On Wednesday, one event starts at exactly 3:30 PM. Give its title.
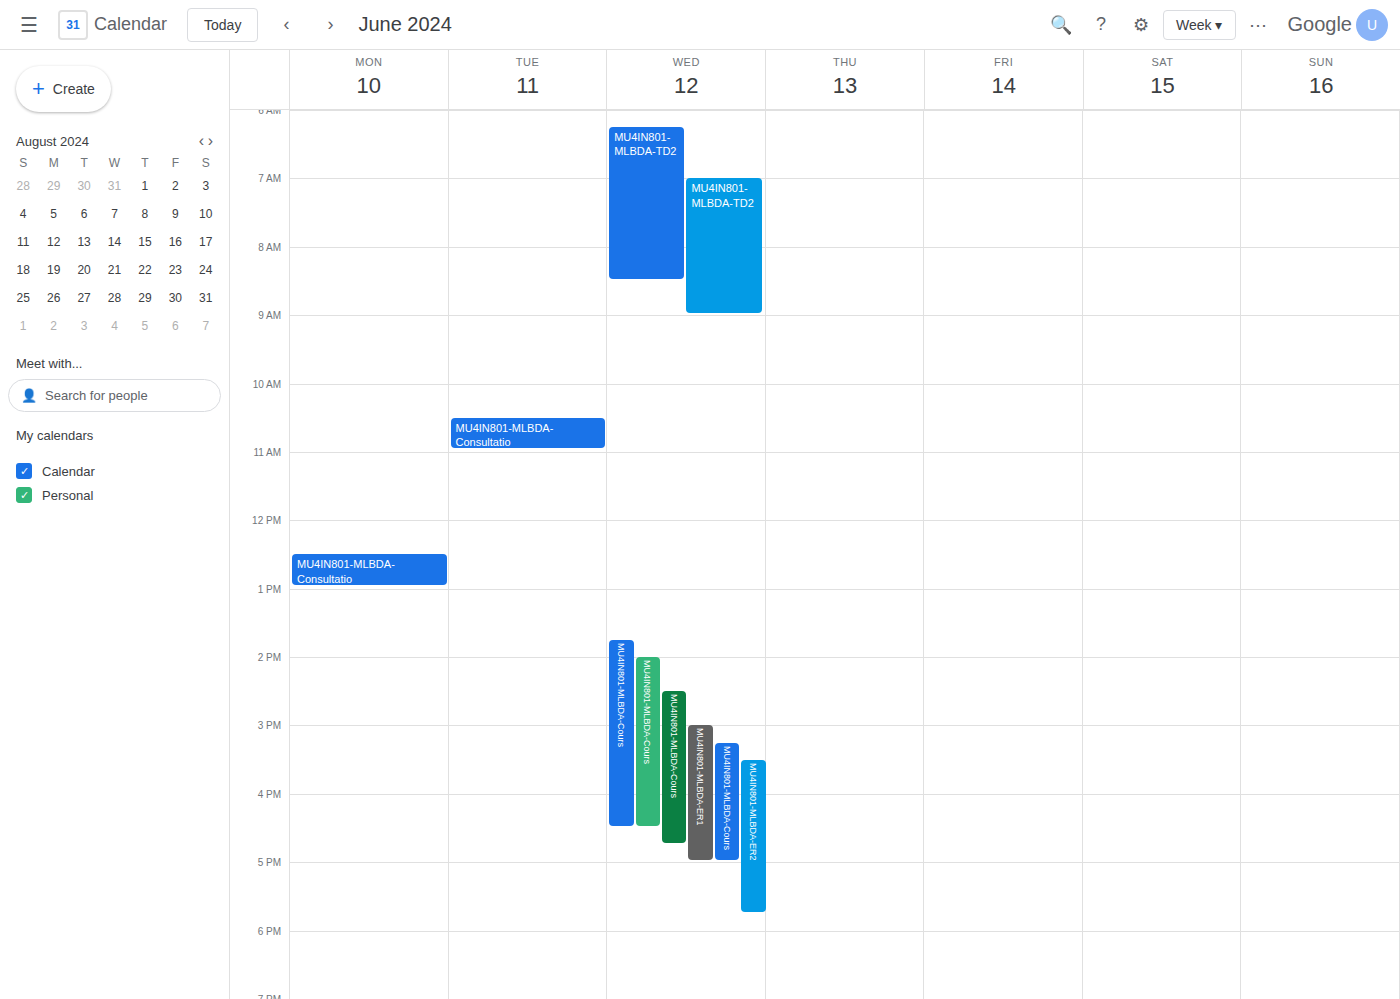
"MU4IN801-MLBDA-ER2"